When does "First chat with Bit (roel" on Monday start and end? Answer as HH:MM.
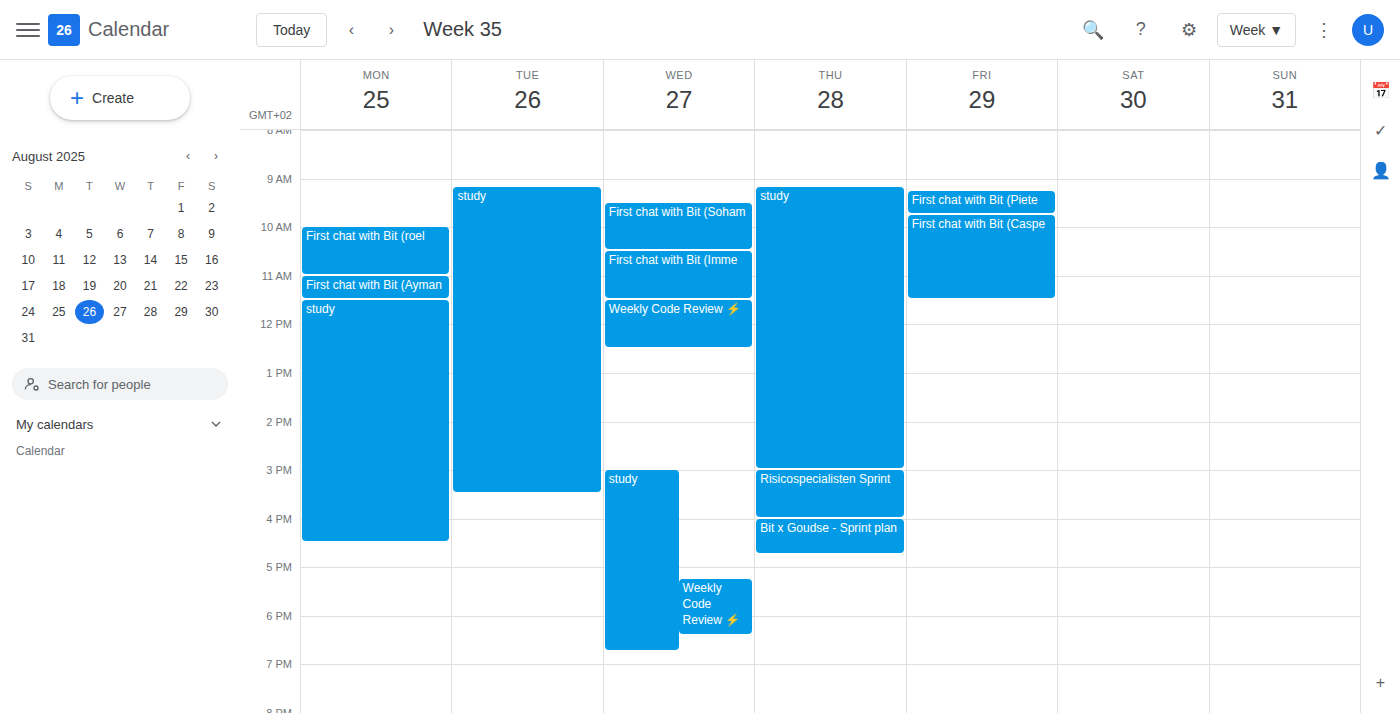
10:00 to 11:00